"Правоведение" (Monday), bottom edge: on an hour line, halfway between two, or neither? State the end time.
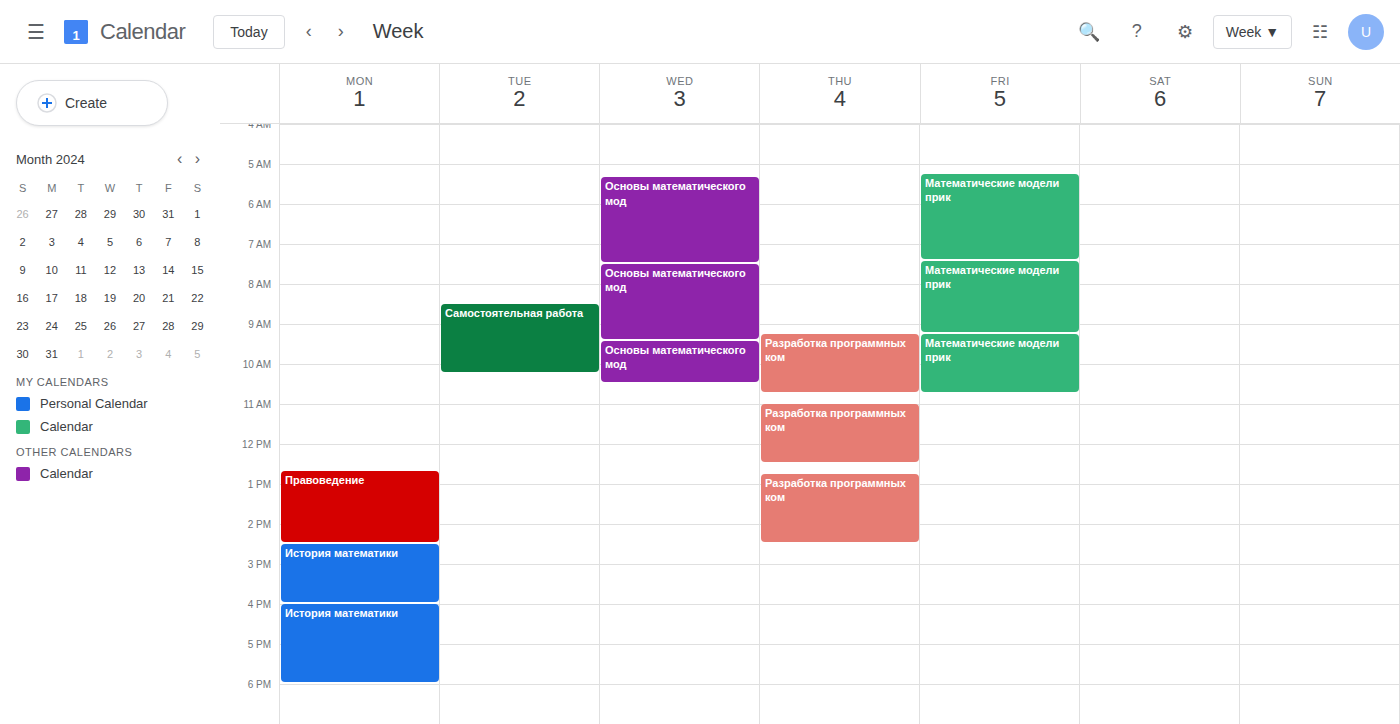
2:30 PM -- halfway between the 2 PM and 3 PM lines.